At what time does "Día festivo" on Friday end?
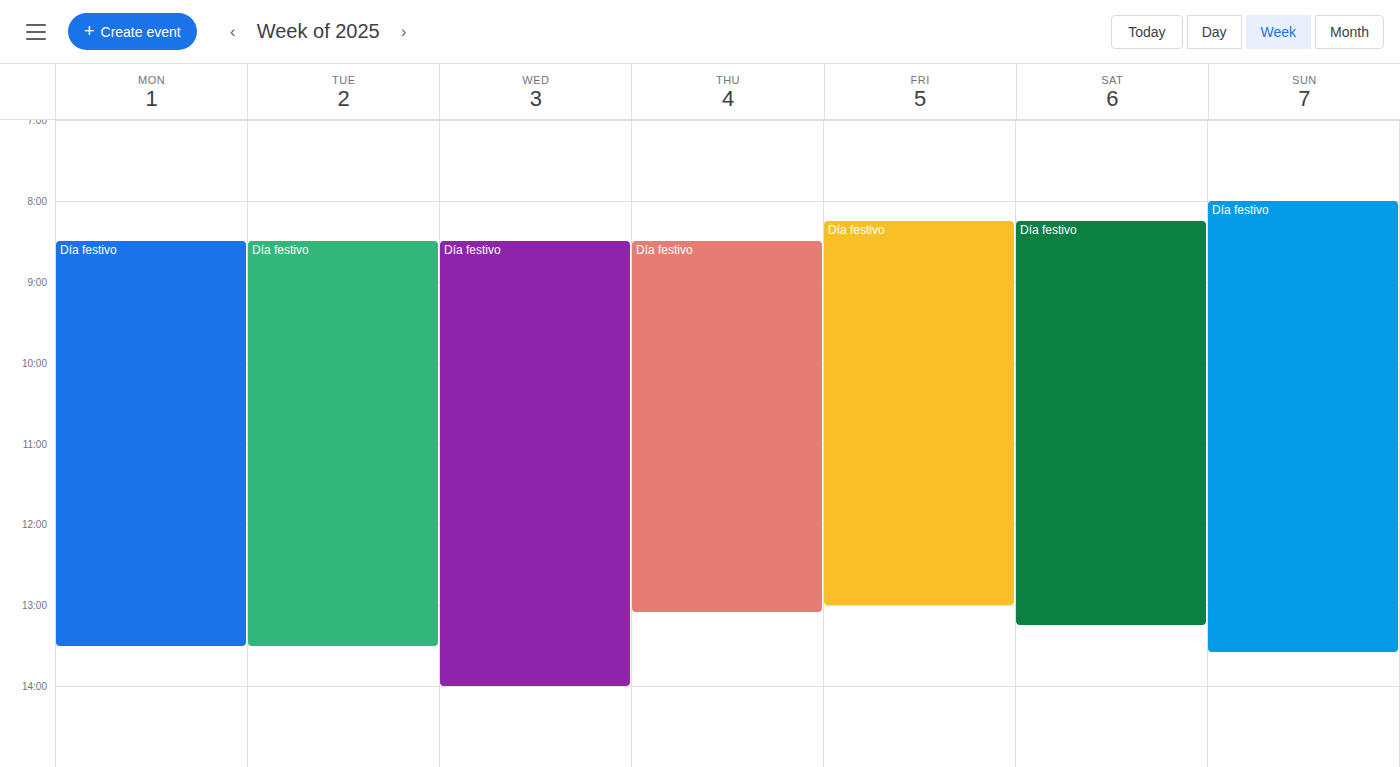
1:00 PM